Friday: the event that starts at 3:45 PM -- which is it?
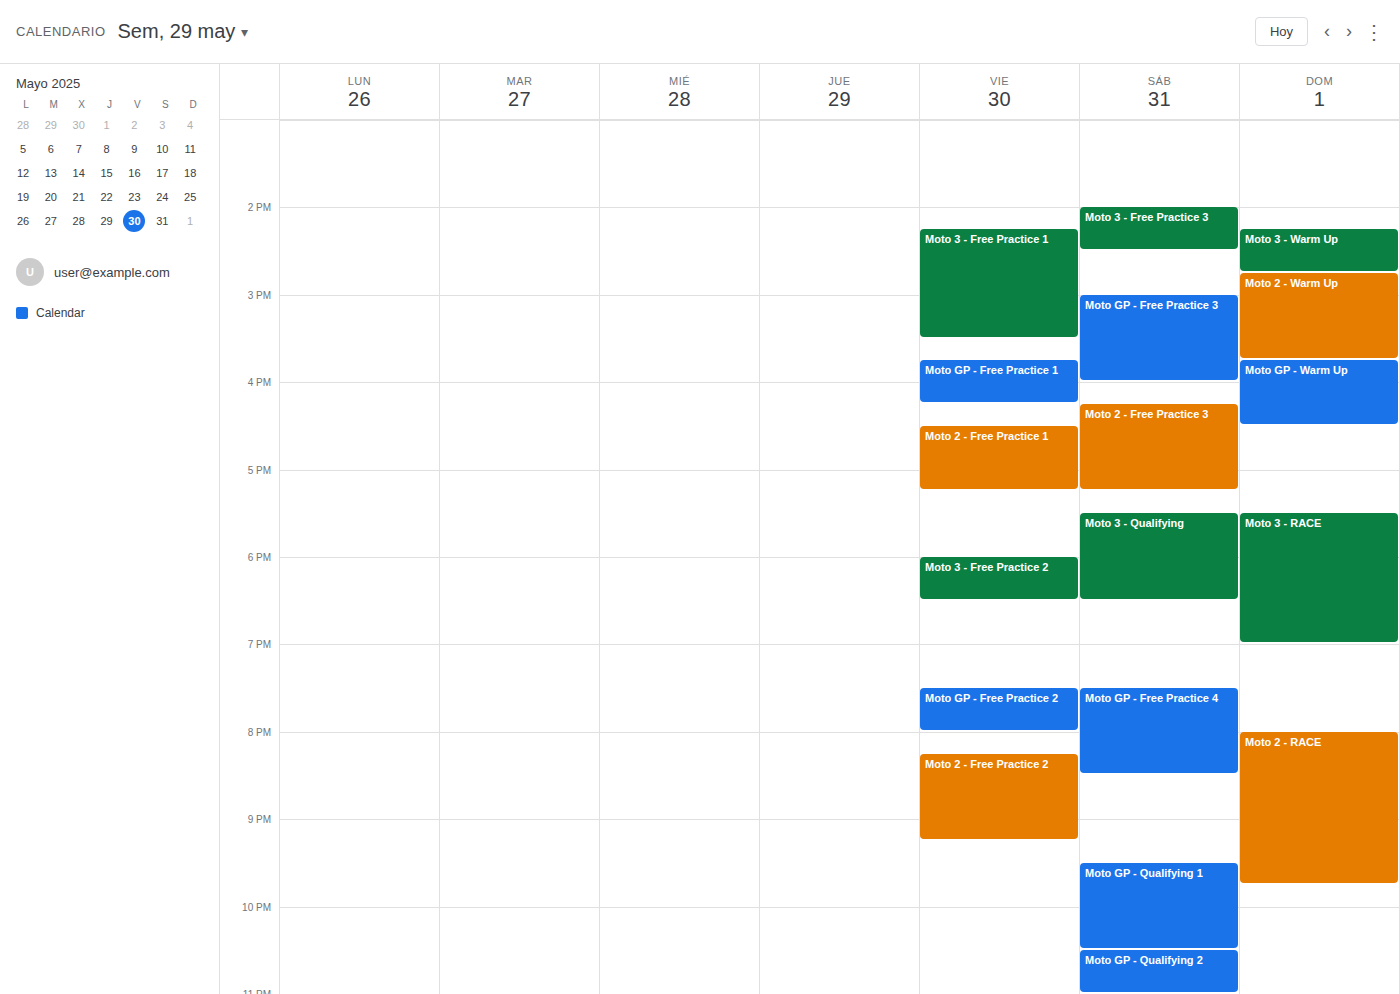
"Moto GP - Free Practice 1"